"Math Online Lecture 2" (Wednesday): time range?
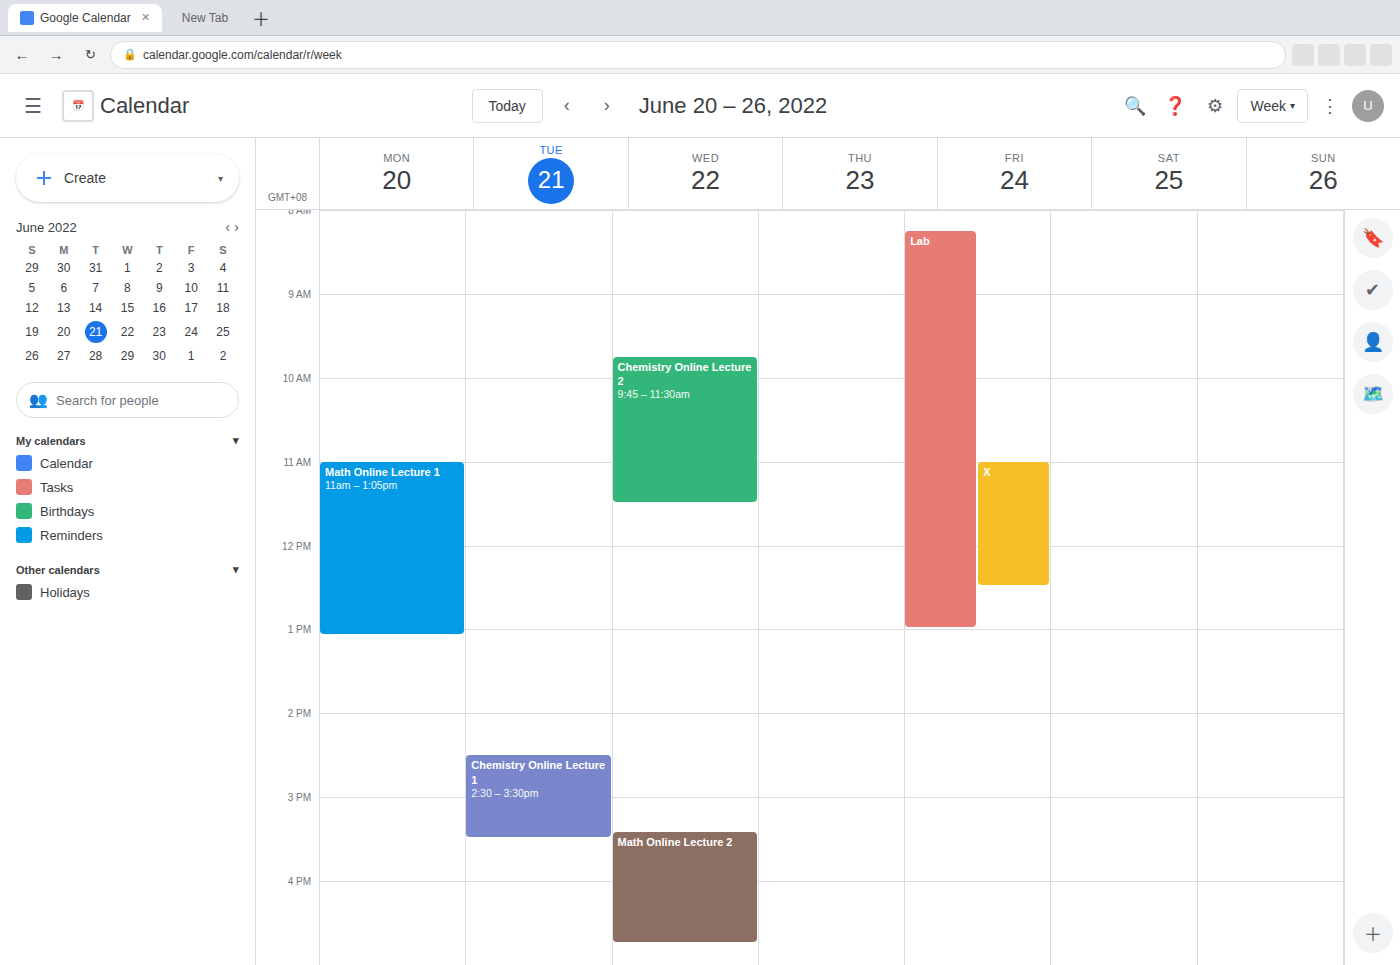
3:25 PM to 4:45 PM